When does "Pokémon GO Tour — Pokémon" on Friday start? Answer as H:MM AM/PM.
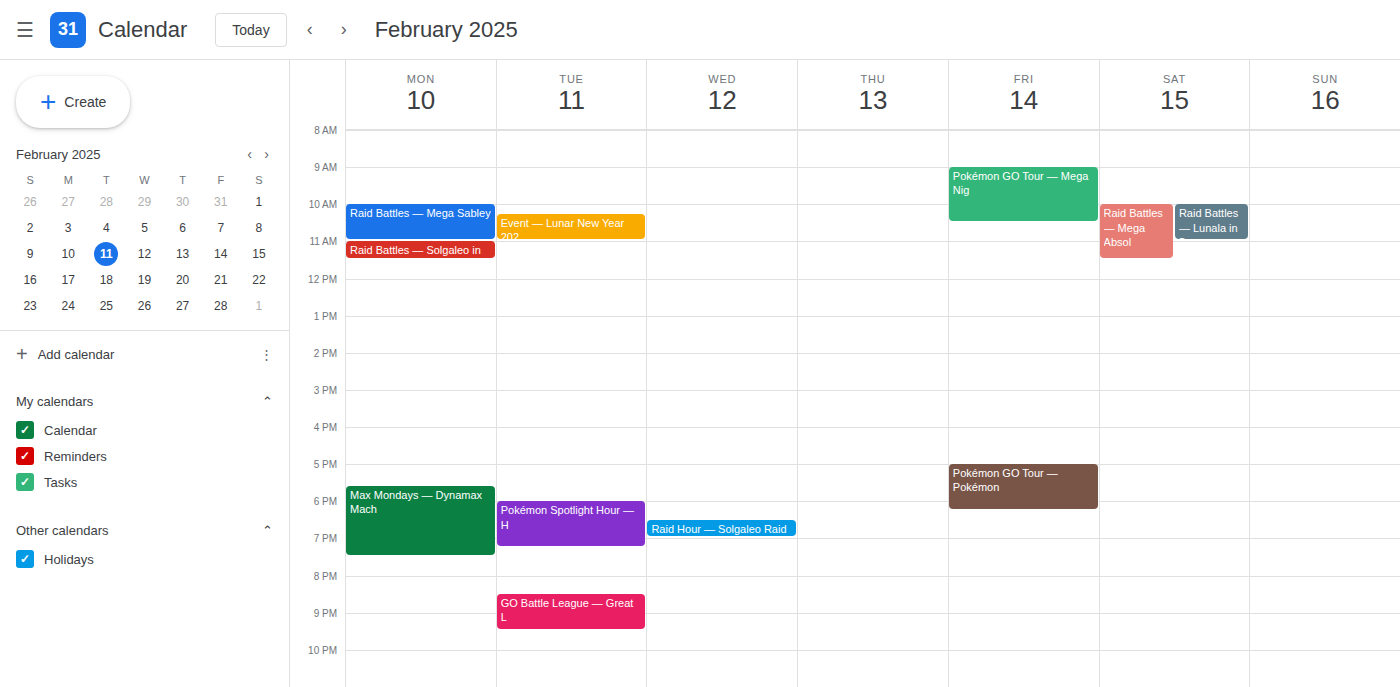
5:00 PM